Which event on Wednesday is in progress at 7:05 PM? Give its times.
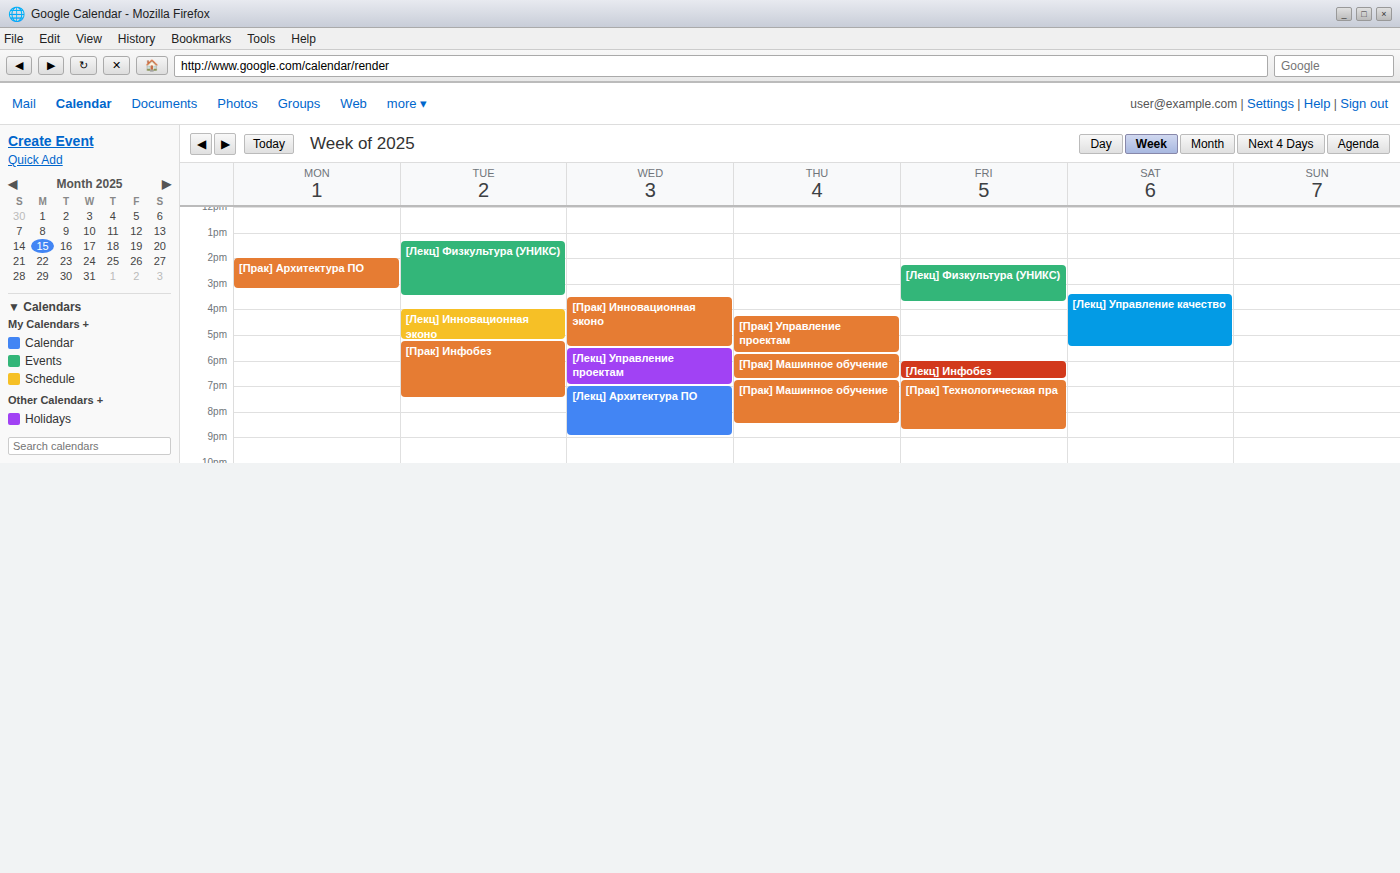
"[Лекц] Архитектура ПО", 7:00 PM to 9:00 PM